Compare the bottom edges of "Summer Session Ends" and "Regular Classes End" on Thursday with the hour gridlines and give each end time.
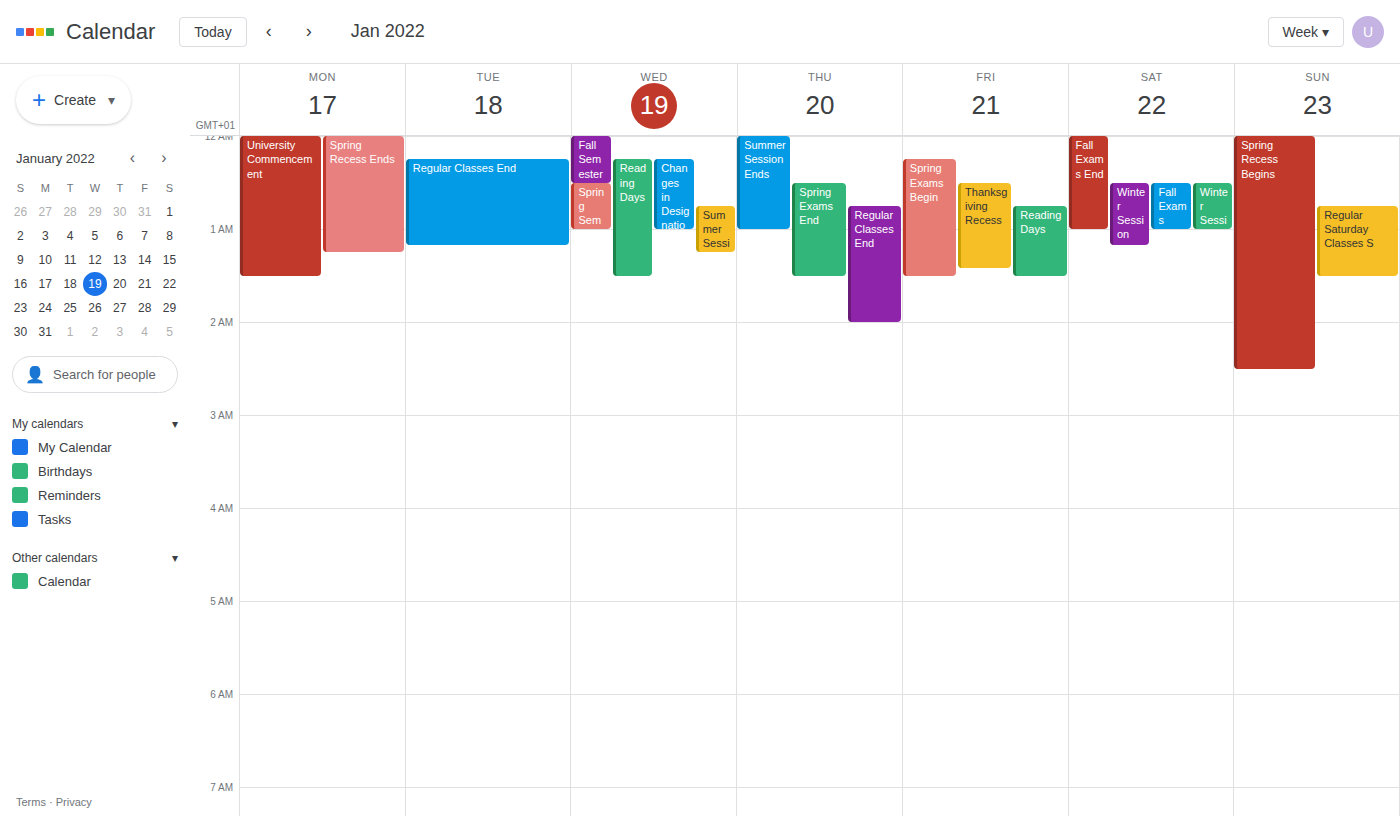
"Summer Session Ends": 1:00 AM, exactly on the 1 AM line. "Regular Classes End": 2:00 AM, exactly on the 2 AM line.